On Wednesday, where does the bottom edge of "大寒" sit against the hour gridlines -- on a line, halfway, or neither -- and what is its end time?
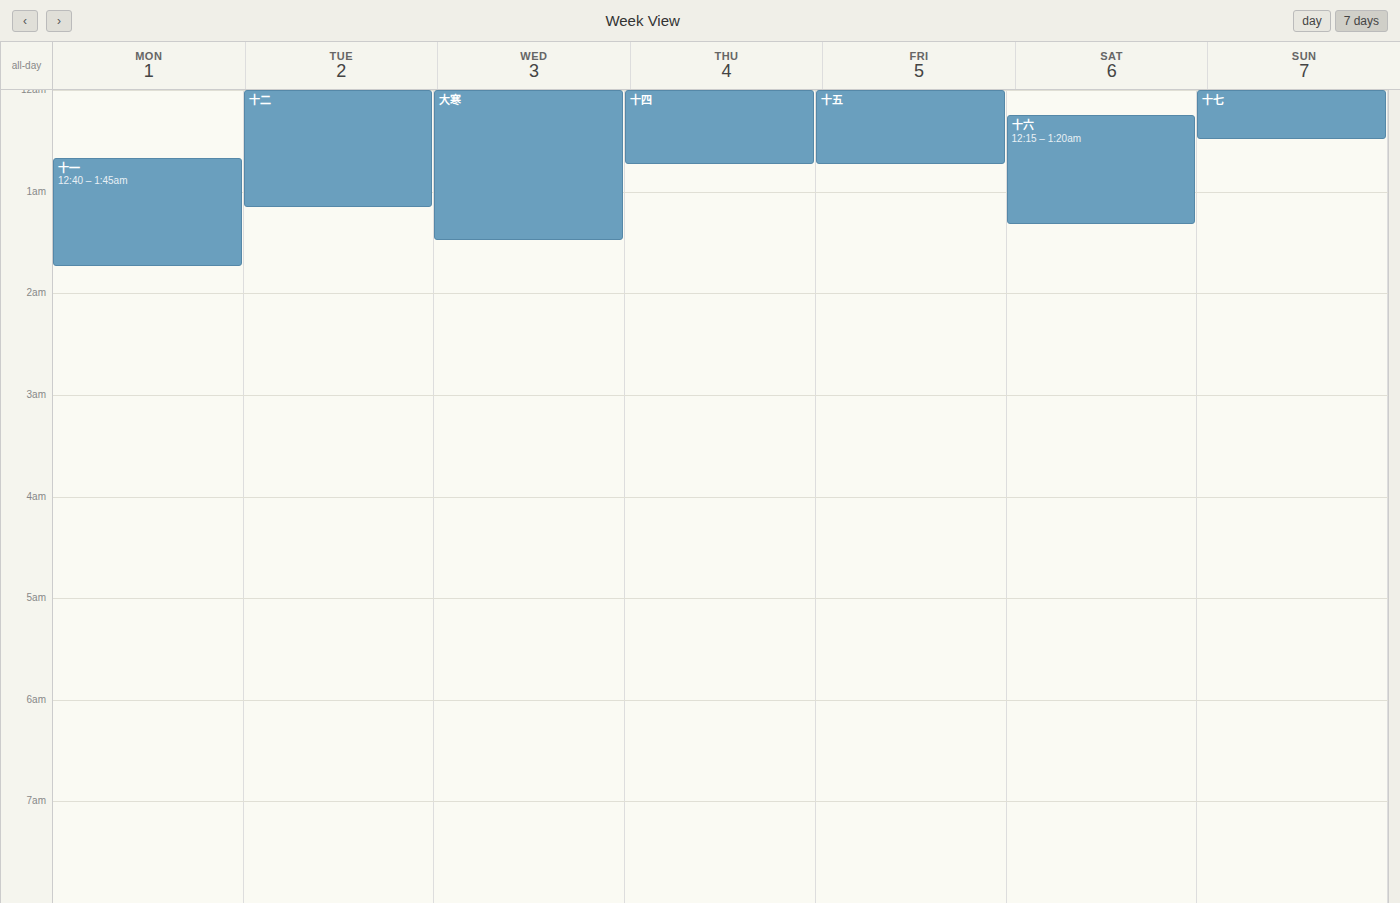
1:30 AM -- halfway between the 1 AM and 2 AM lines.